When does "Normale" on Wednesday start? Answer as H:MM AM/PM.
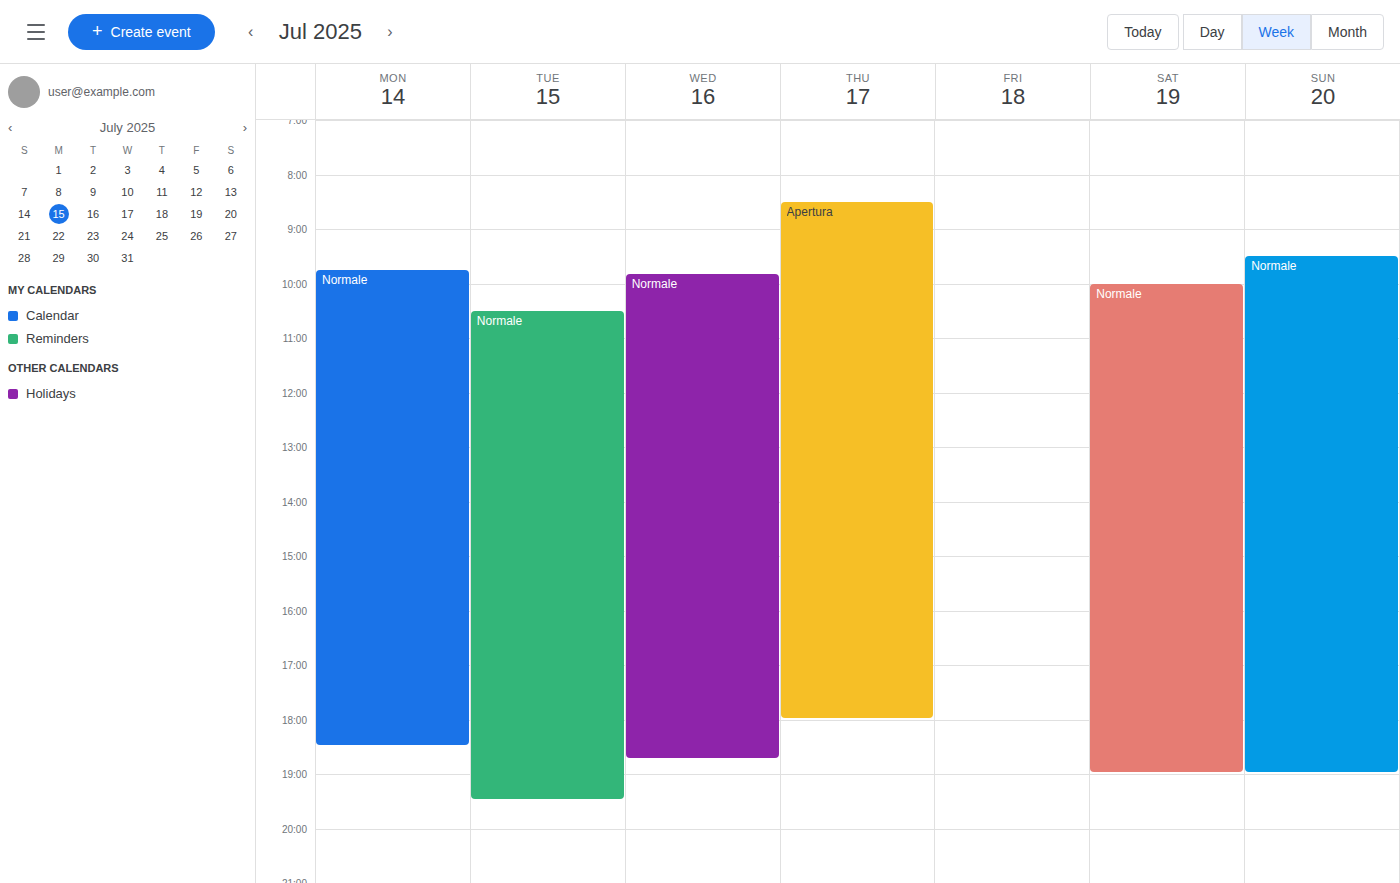
9:50 AM